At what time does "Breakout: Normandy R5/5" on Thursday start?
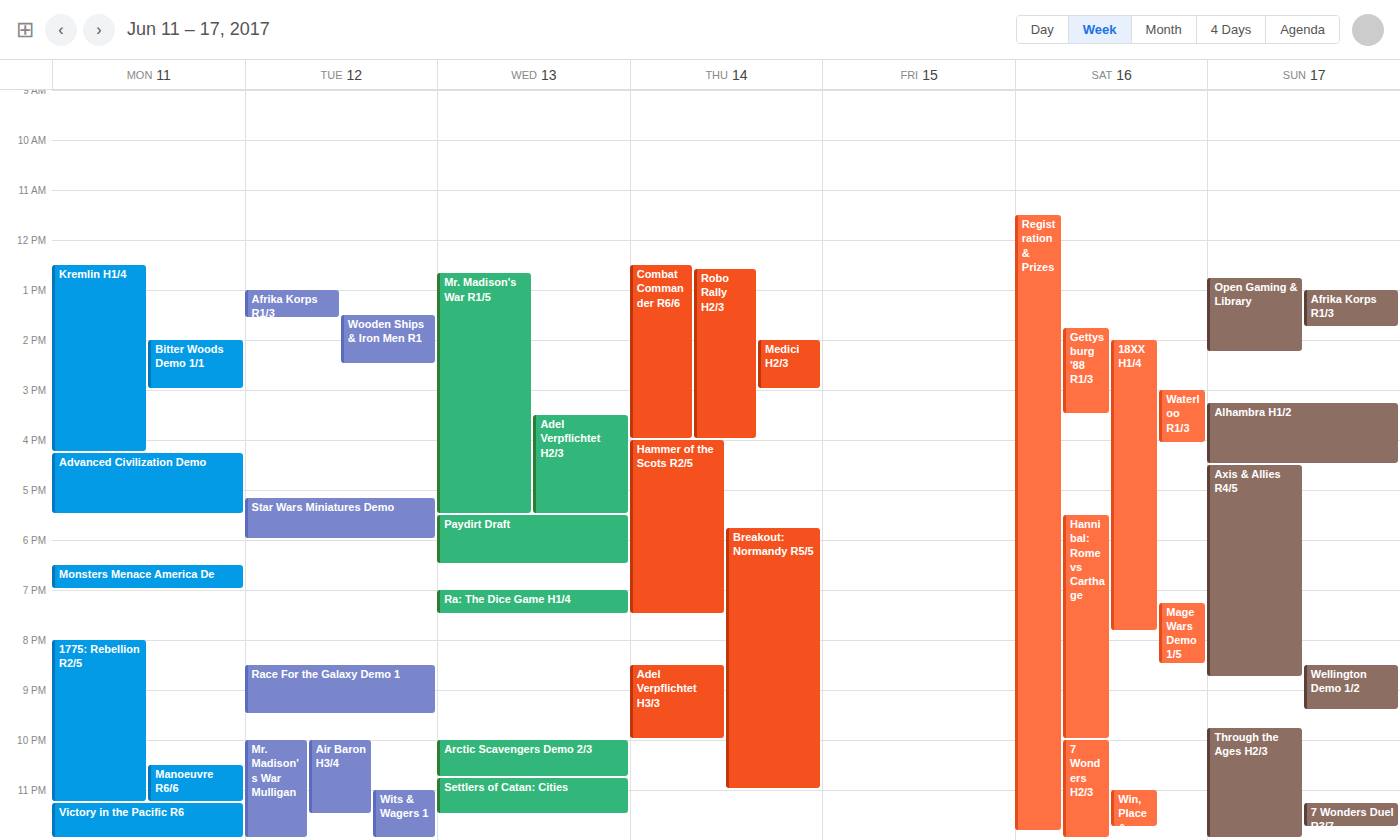
5:45 PM